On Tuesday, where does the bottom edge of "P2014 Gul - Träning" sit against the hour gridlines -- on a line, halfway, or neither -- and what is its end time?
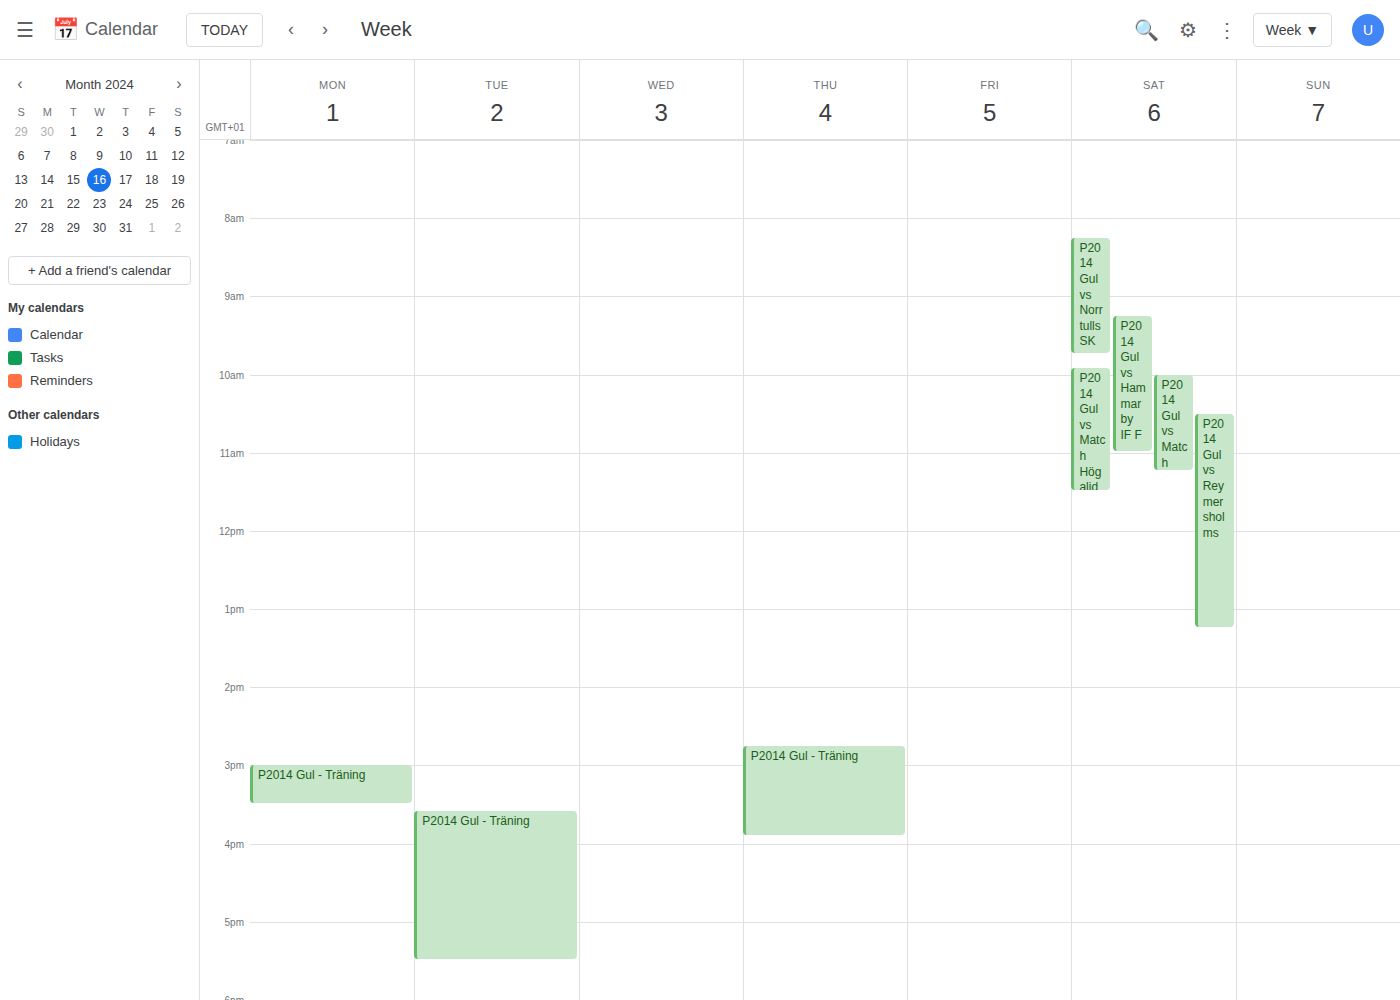
5:30 PM -- halfway between the 5 PM and 6 PM lines.